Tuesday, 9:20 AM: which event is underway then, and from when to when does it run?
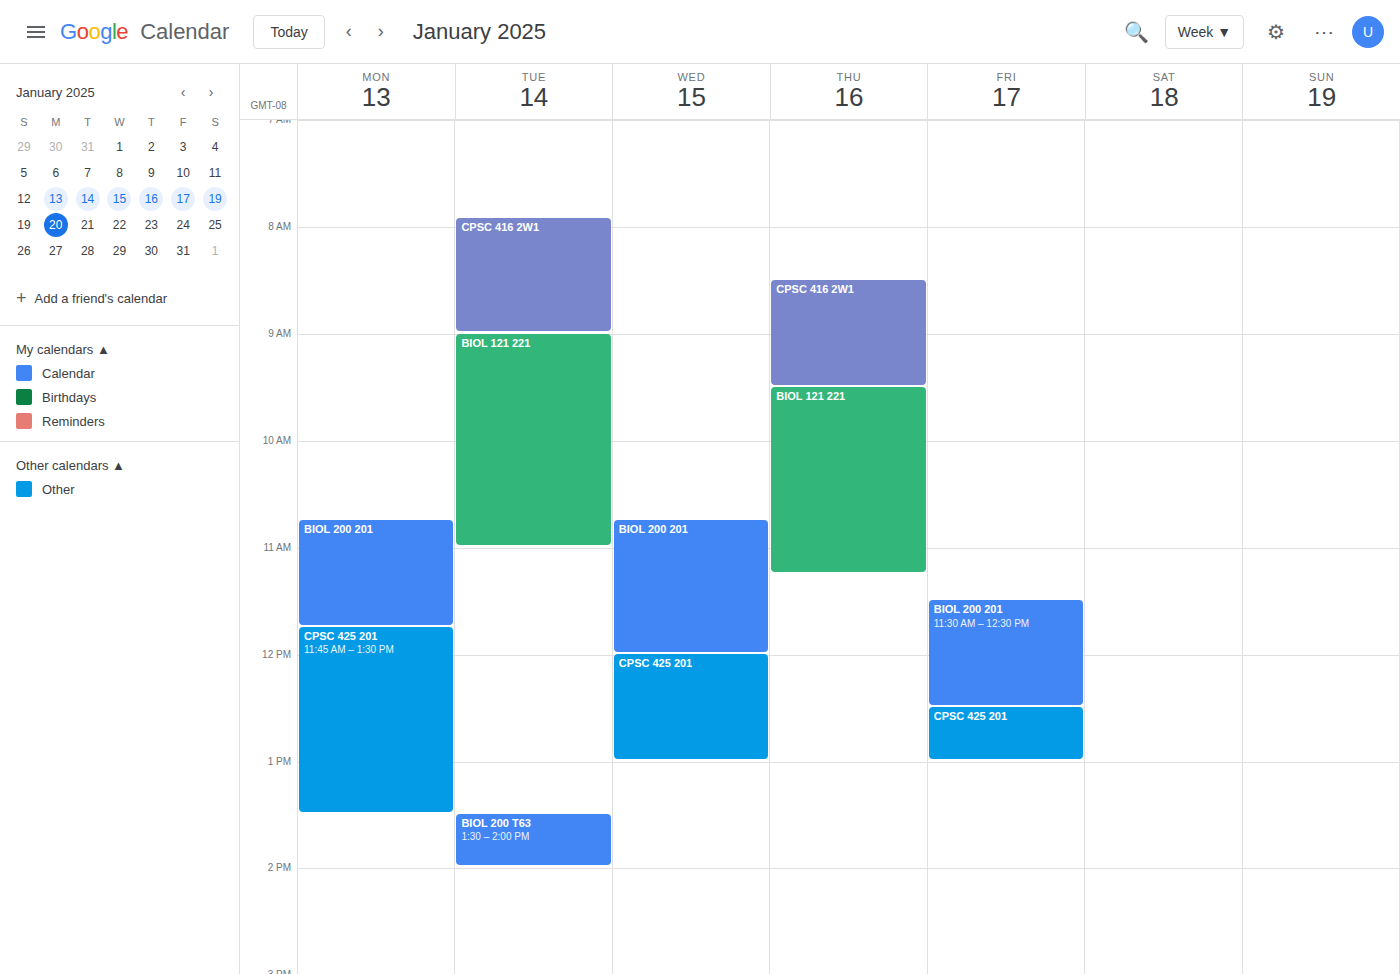
"BIOL 121 221", 9:00 AM to 11:00 AM